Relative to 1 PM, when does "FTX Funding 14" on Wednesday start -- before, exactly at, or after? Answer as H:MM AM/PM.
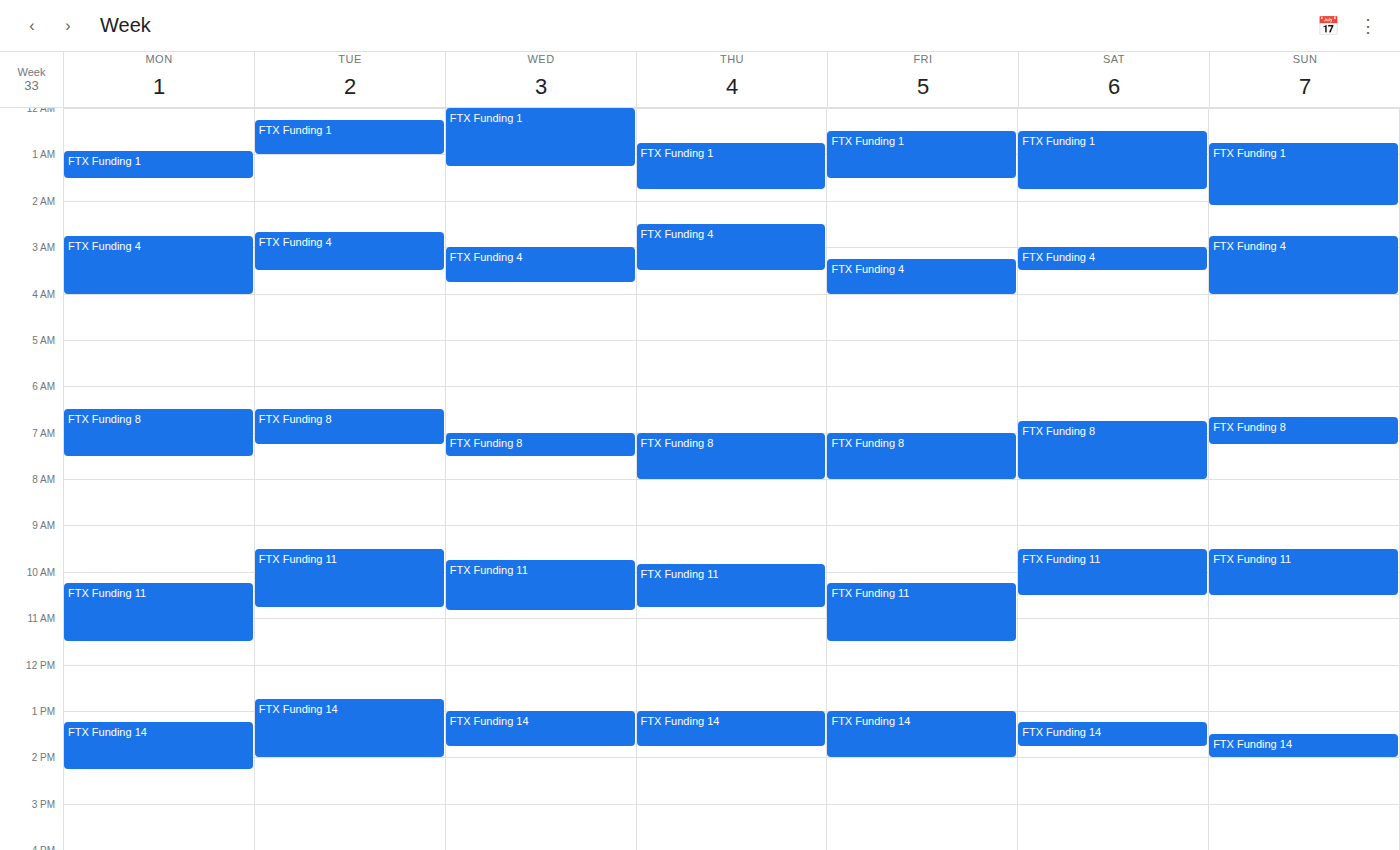
1:00 PM -- exactly at 1 PM, on the 1 PM line.